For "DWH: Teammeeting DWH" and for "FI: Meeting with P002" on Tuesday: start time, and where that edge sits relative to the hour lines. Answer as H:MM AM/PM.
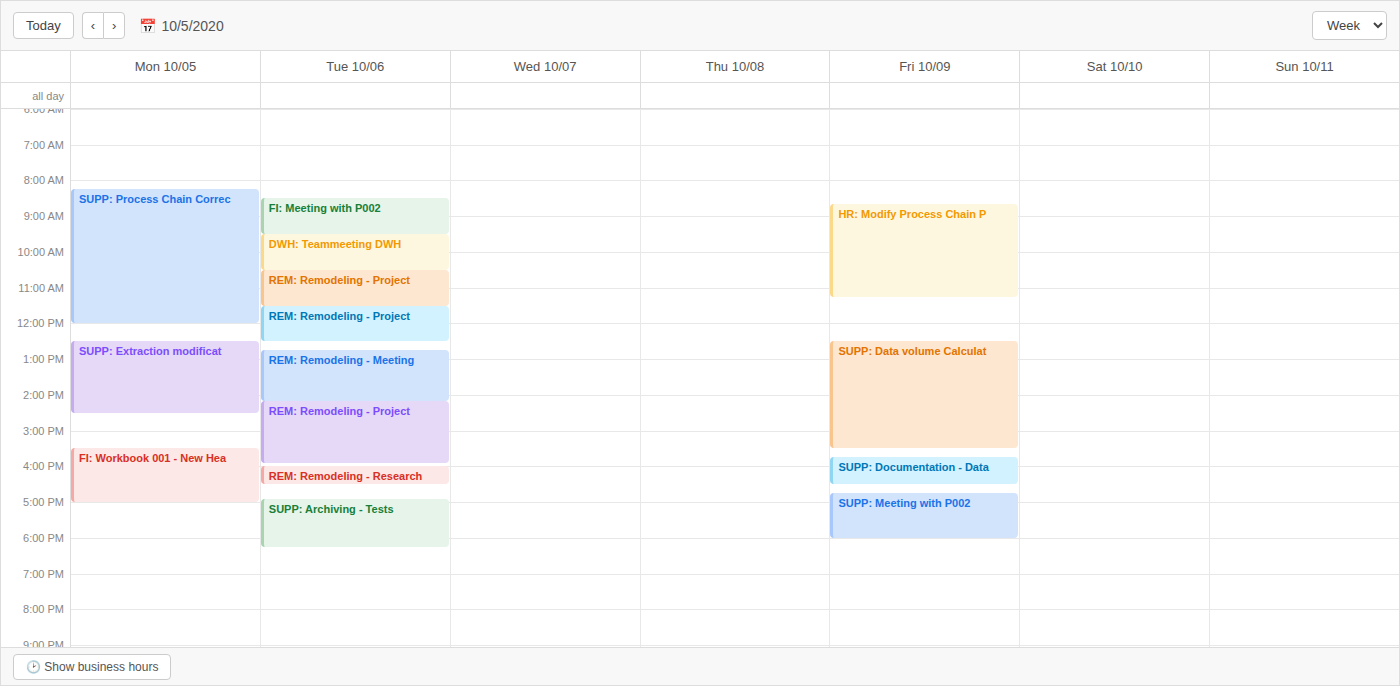
"DWH: Teammeeting DWH": 9:30 AM, halfway between the 9 AM and 10 AM lines. "FI: Meeting with P002": 8:30 AM, halfway between the 8 AM and 9 AM lines.